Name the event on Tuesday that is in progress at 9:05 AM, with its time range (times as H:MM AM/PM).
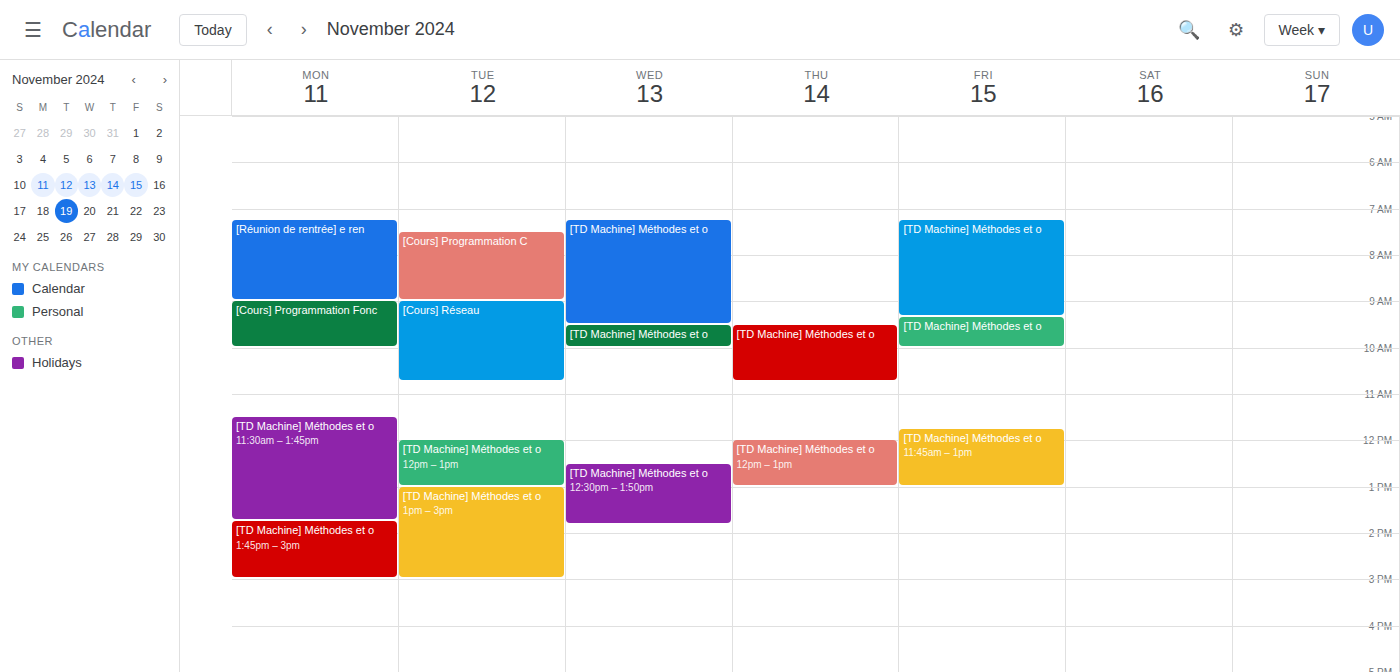
"[Cours] Réseau", 9:00 AM to 10:45 AM